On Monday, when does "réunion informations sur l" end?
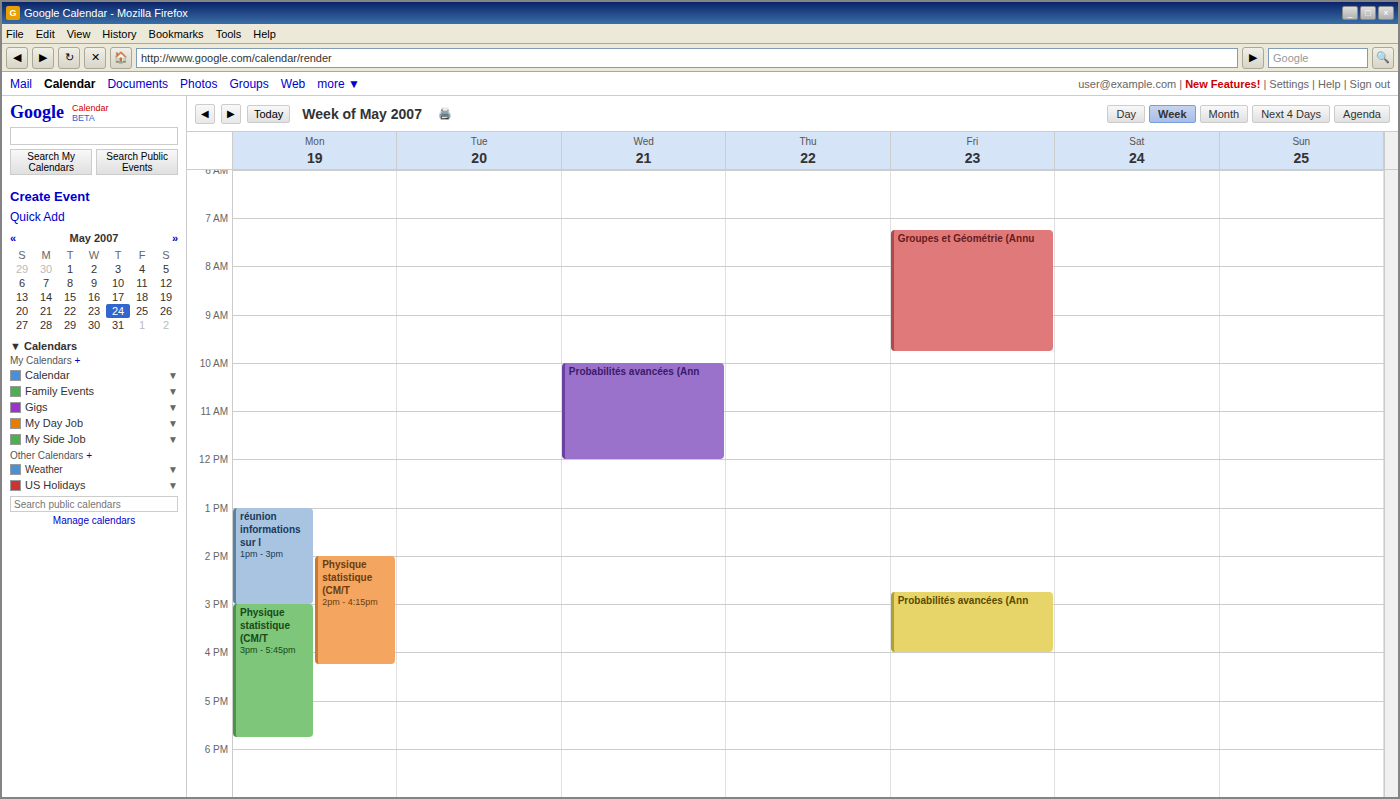
3:00 PM